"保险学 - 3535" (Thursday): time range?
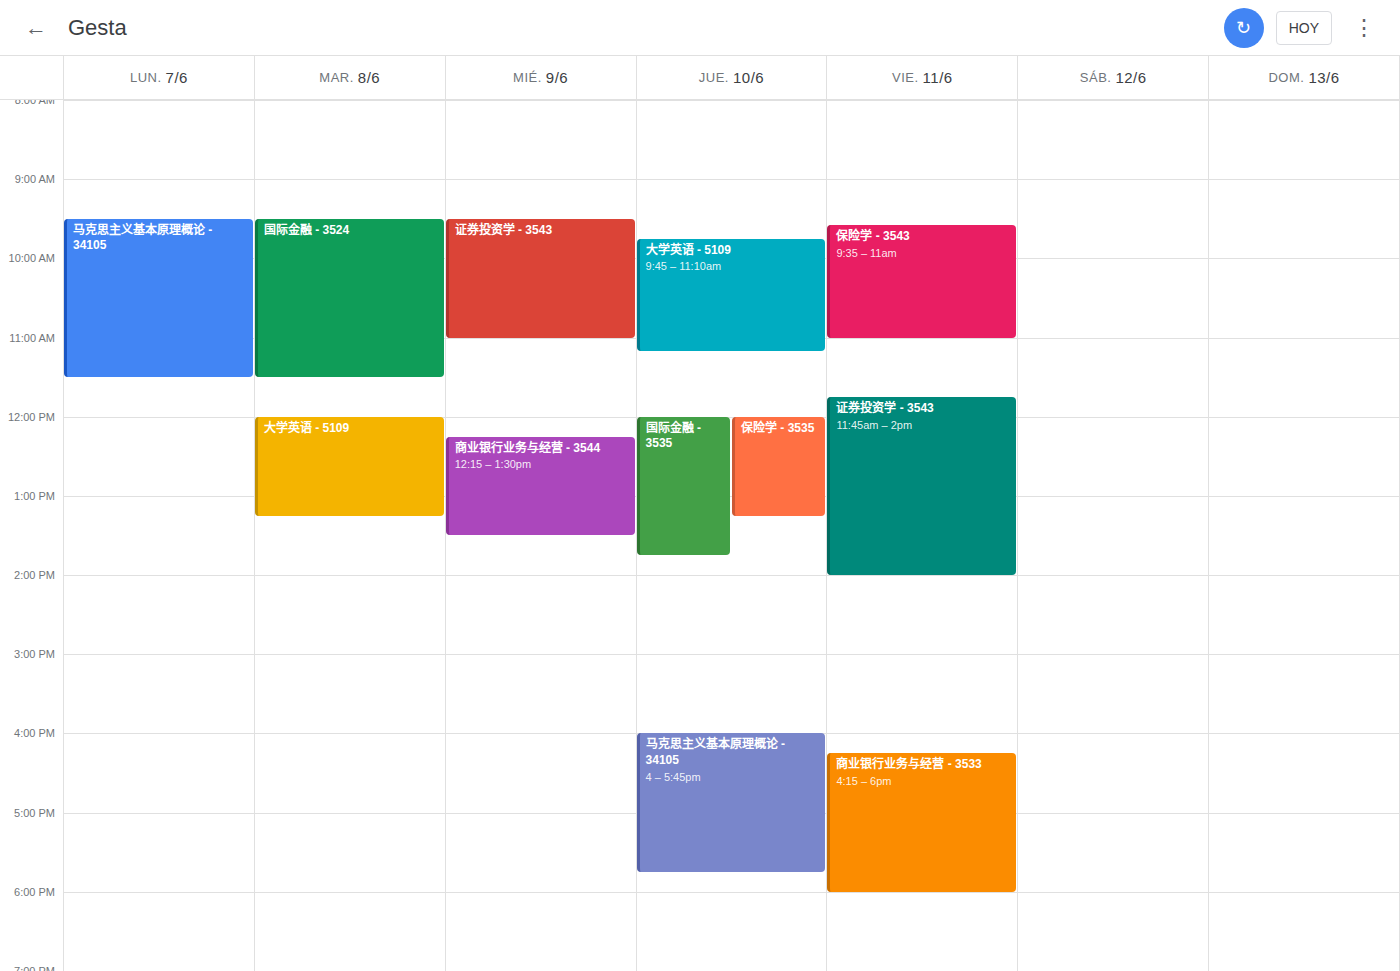
12:00 PM to 1:15 PM